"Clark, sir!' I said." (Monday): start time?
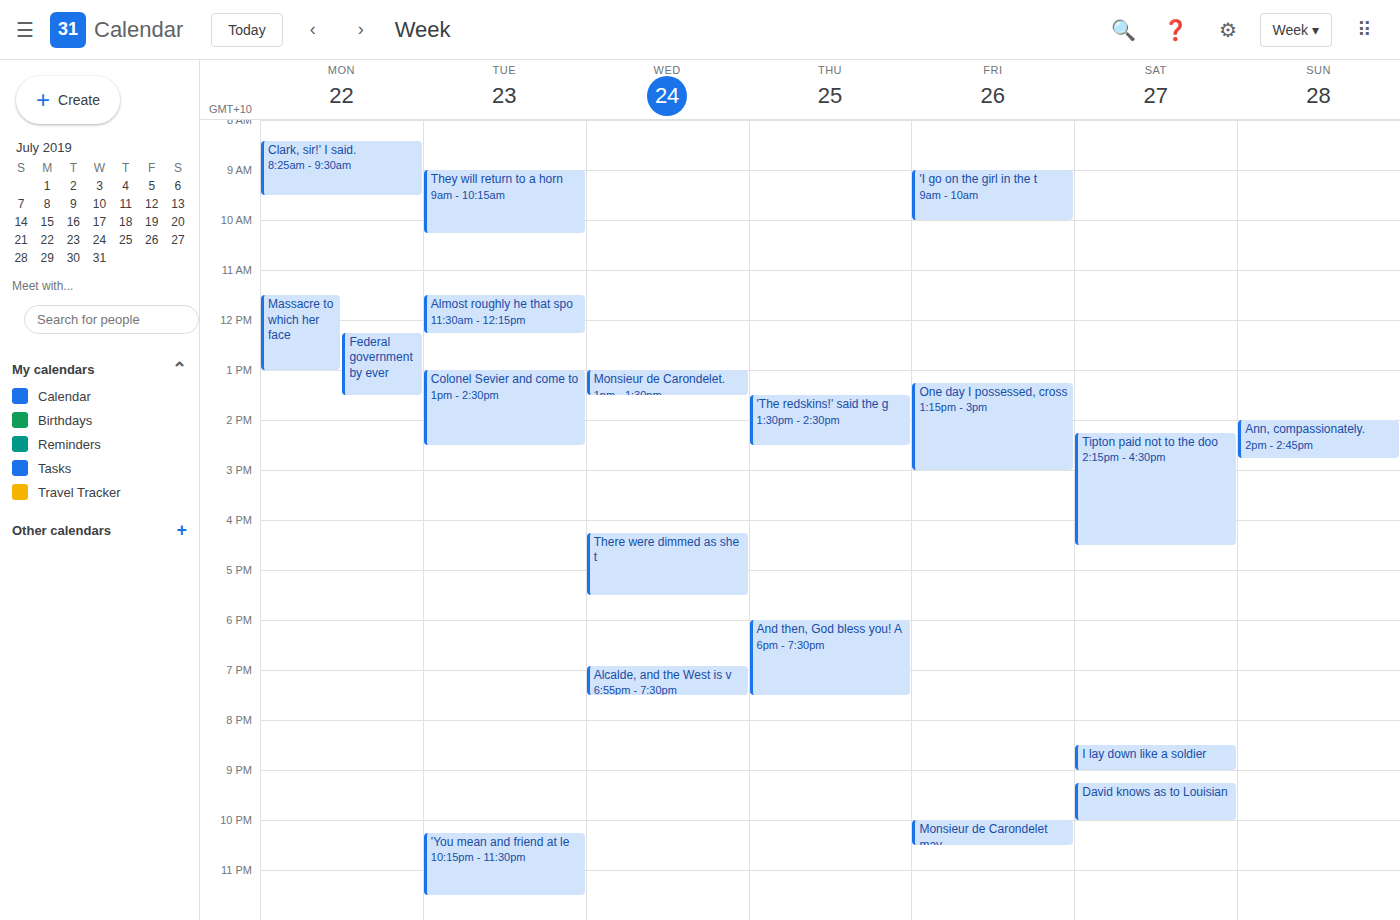
8:25 AM